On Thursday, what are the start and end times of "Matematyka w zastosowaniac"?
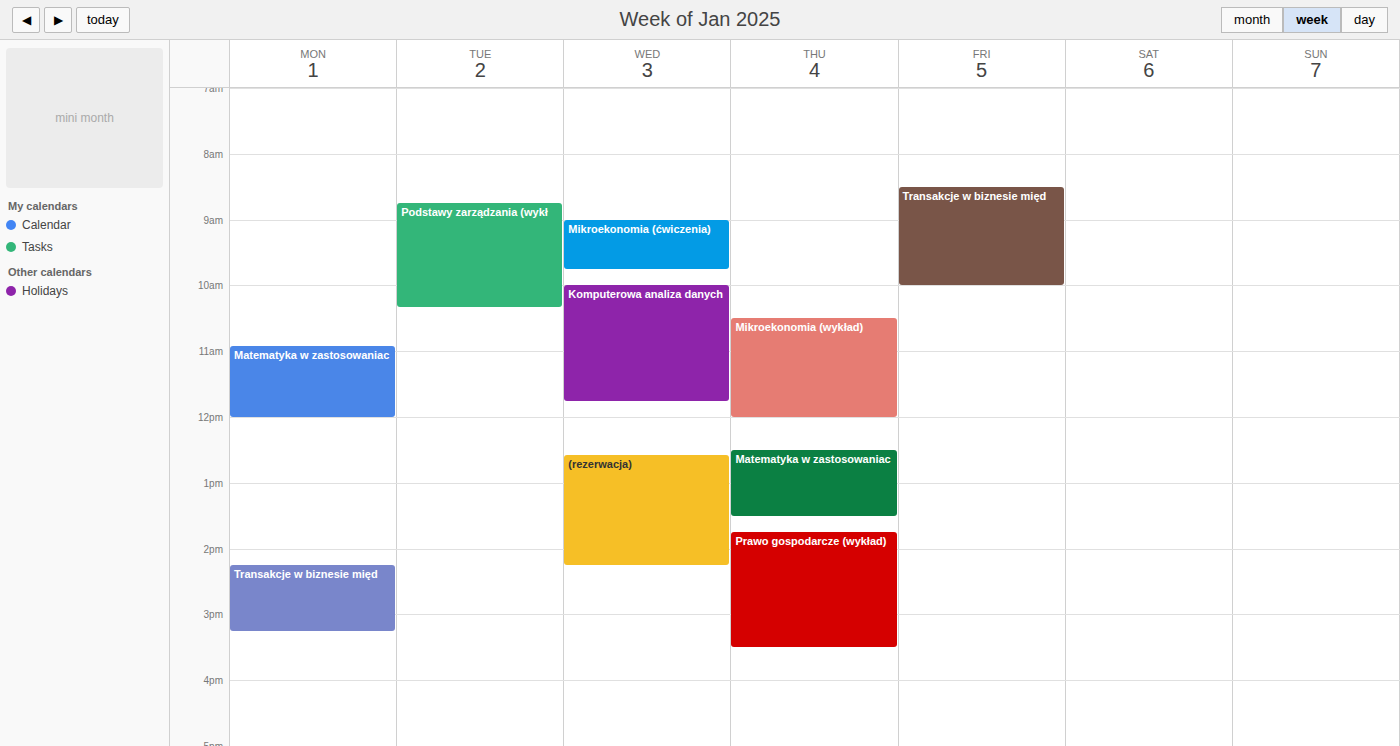
12:30 to 13:30